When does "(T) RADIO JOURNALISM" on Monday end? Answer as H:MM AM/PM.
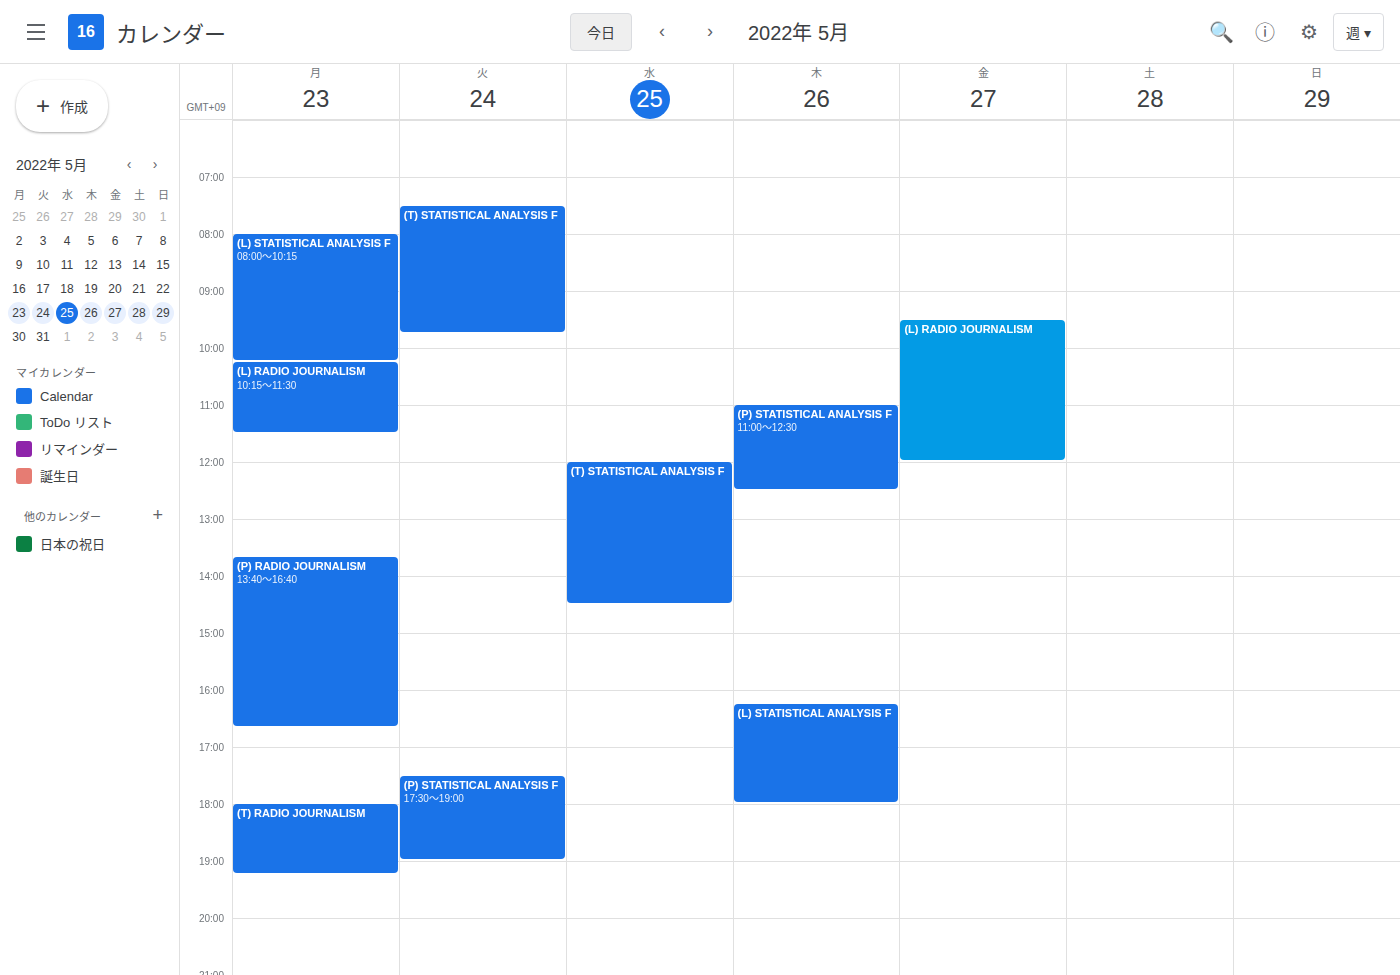
7:15 PM